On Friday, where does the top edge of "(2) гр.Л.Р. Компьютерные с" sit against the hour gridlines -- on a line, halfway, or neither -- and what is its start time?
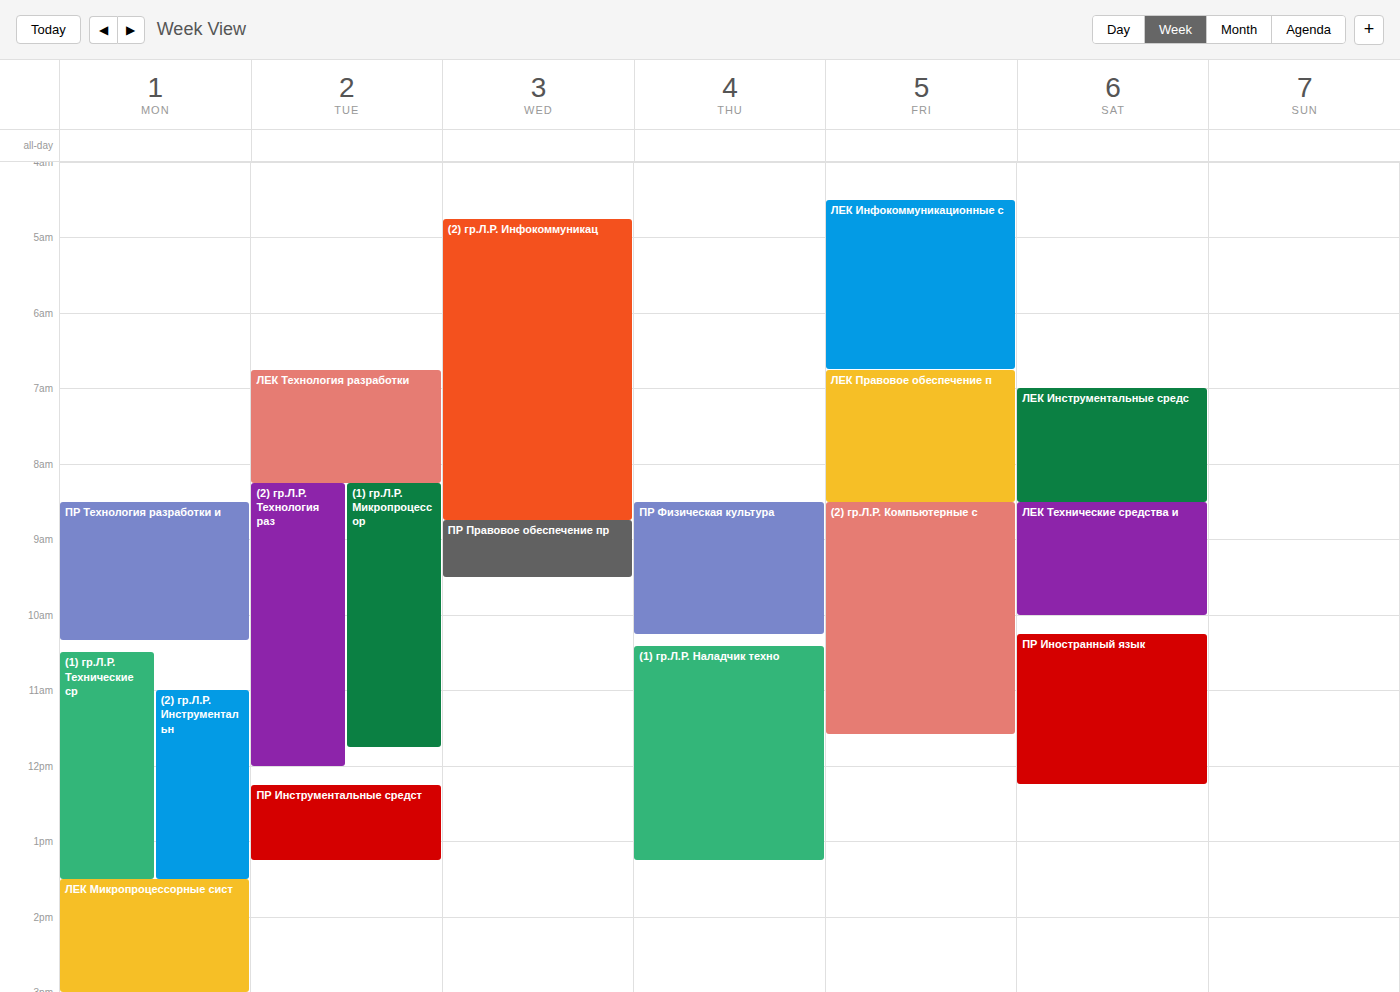
8:30 AM -- halfway between the 8 AM and 9 AM lines.